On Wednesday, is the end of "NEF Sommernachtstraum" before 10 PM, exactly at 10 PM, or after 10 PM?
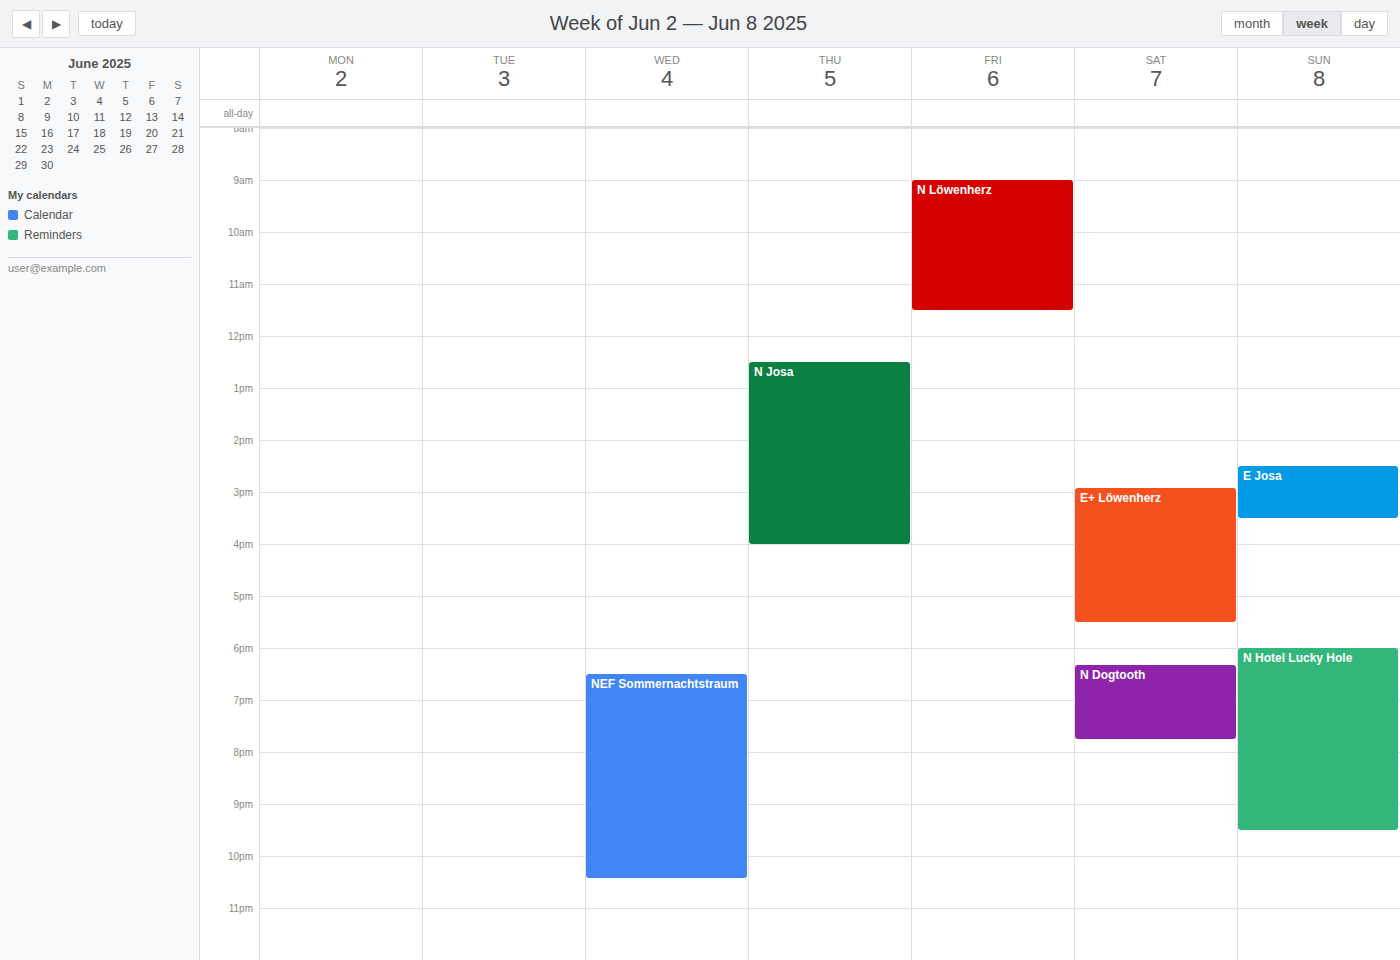
10:25 PM -- after 10 PM, 25 minutes below the 10 PM line.